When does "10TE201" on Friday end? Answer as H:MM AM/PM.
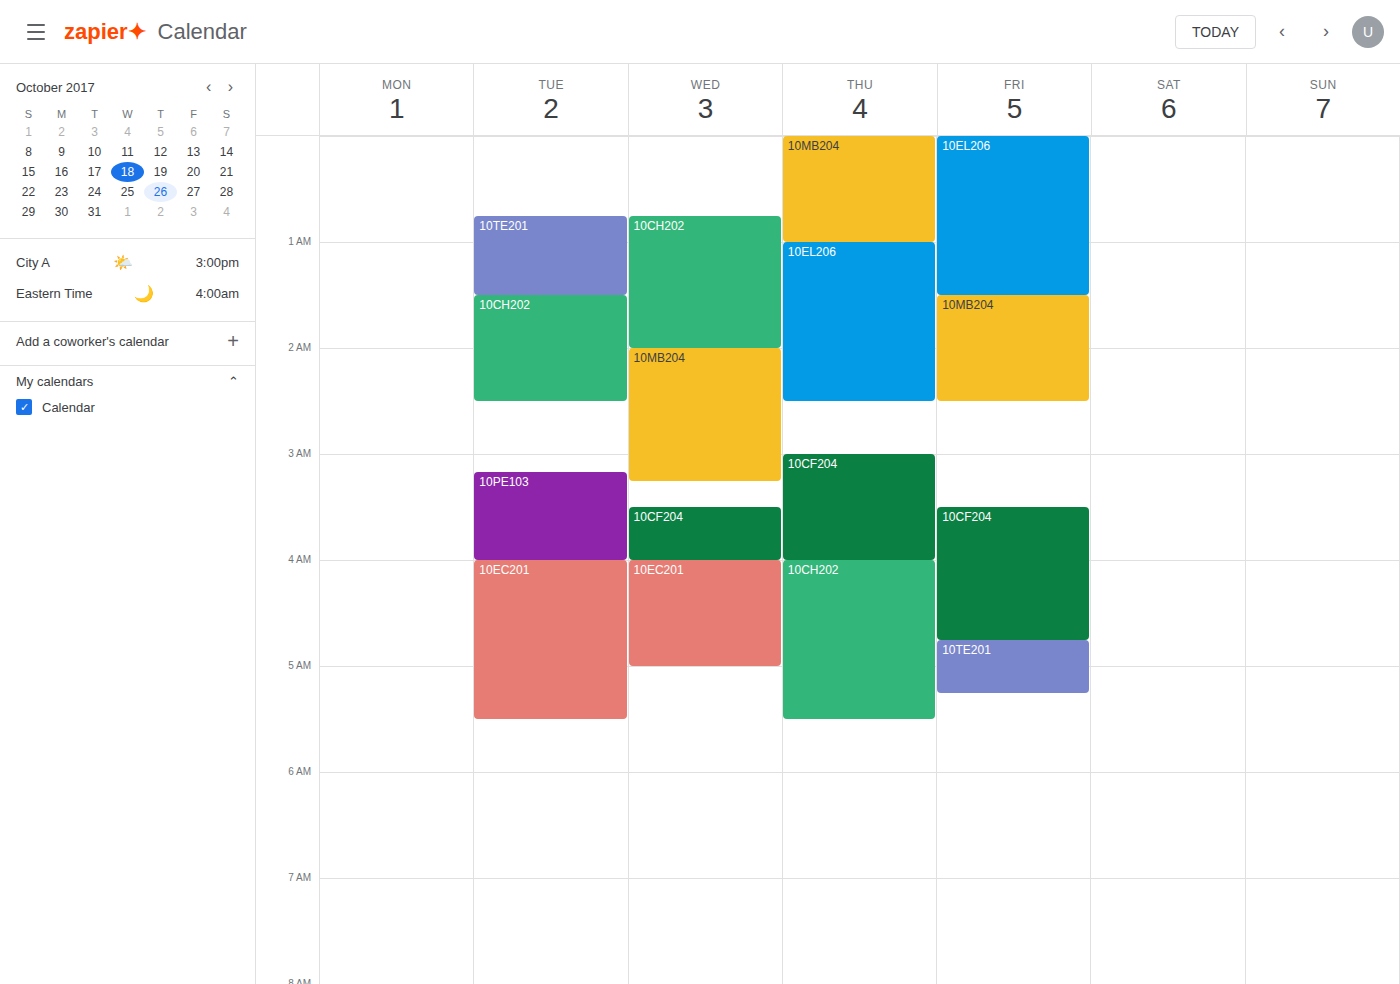
5:15 AM